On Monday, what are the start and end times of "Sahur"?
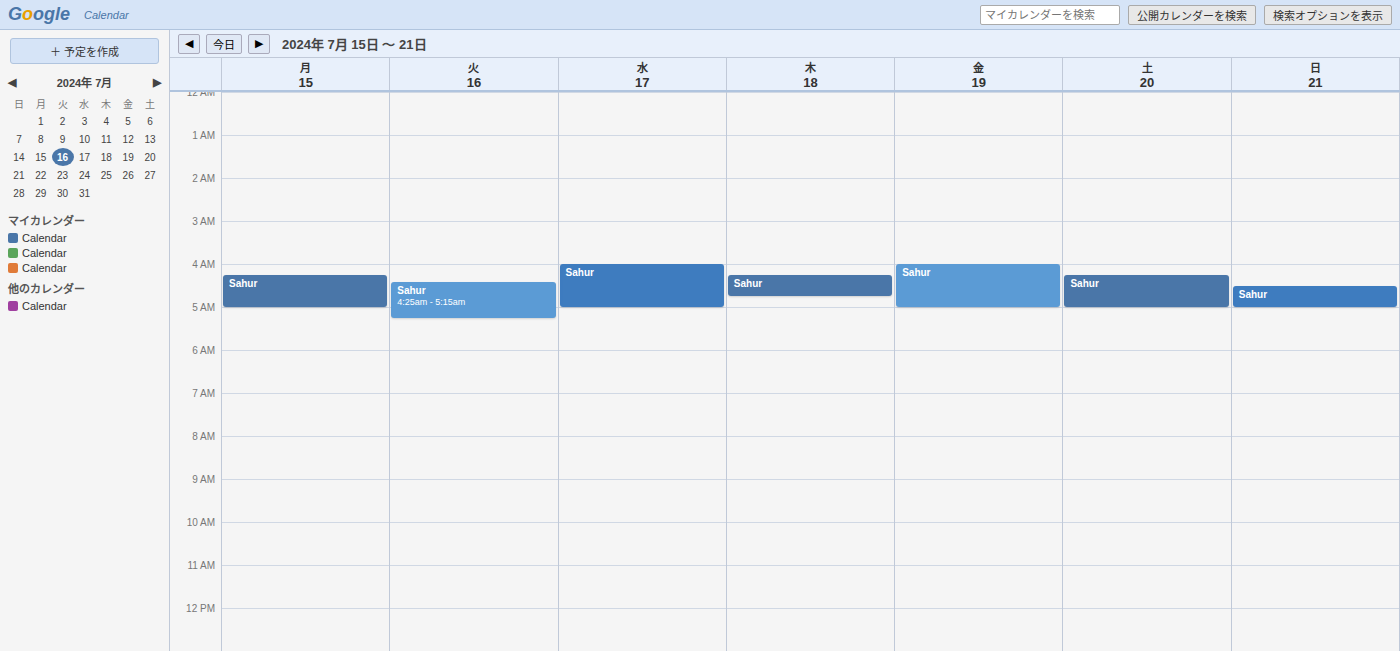
4:15 AM to 5:00 AM